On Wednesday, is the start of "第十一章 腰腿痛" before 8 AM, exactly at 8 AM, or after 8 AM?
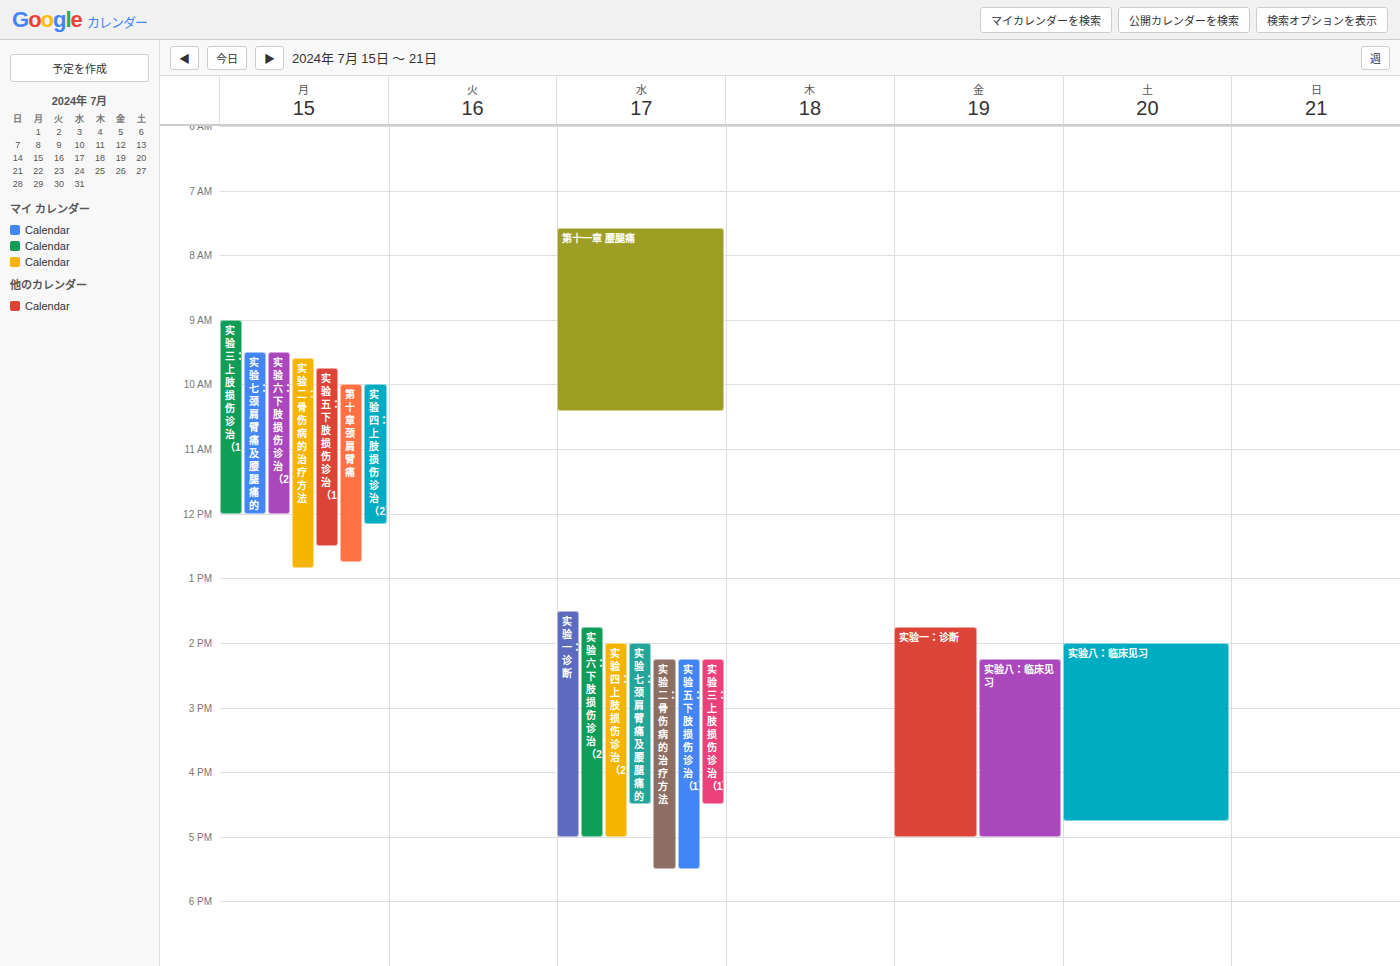
7:35 AM -- before 8 AM, 25 minutes above the 8 AM line.